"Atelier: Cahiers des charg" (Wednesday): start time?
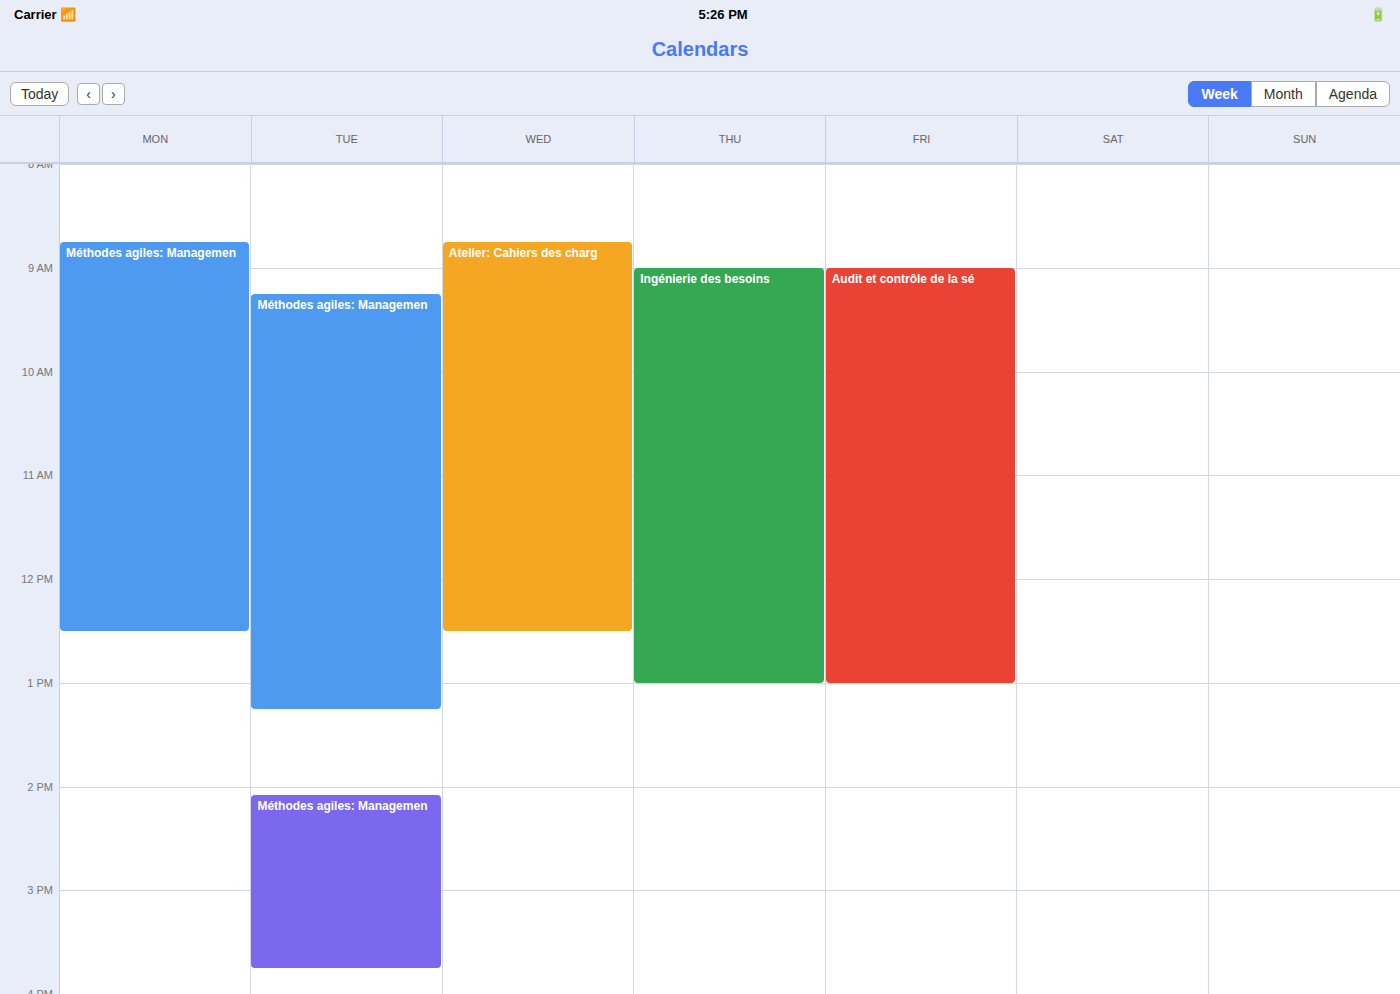
8:45 AM